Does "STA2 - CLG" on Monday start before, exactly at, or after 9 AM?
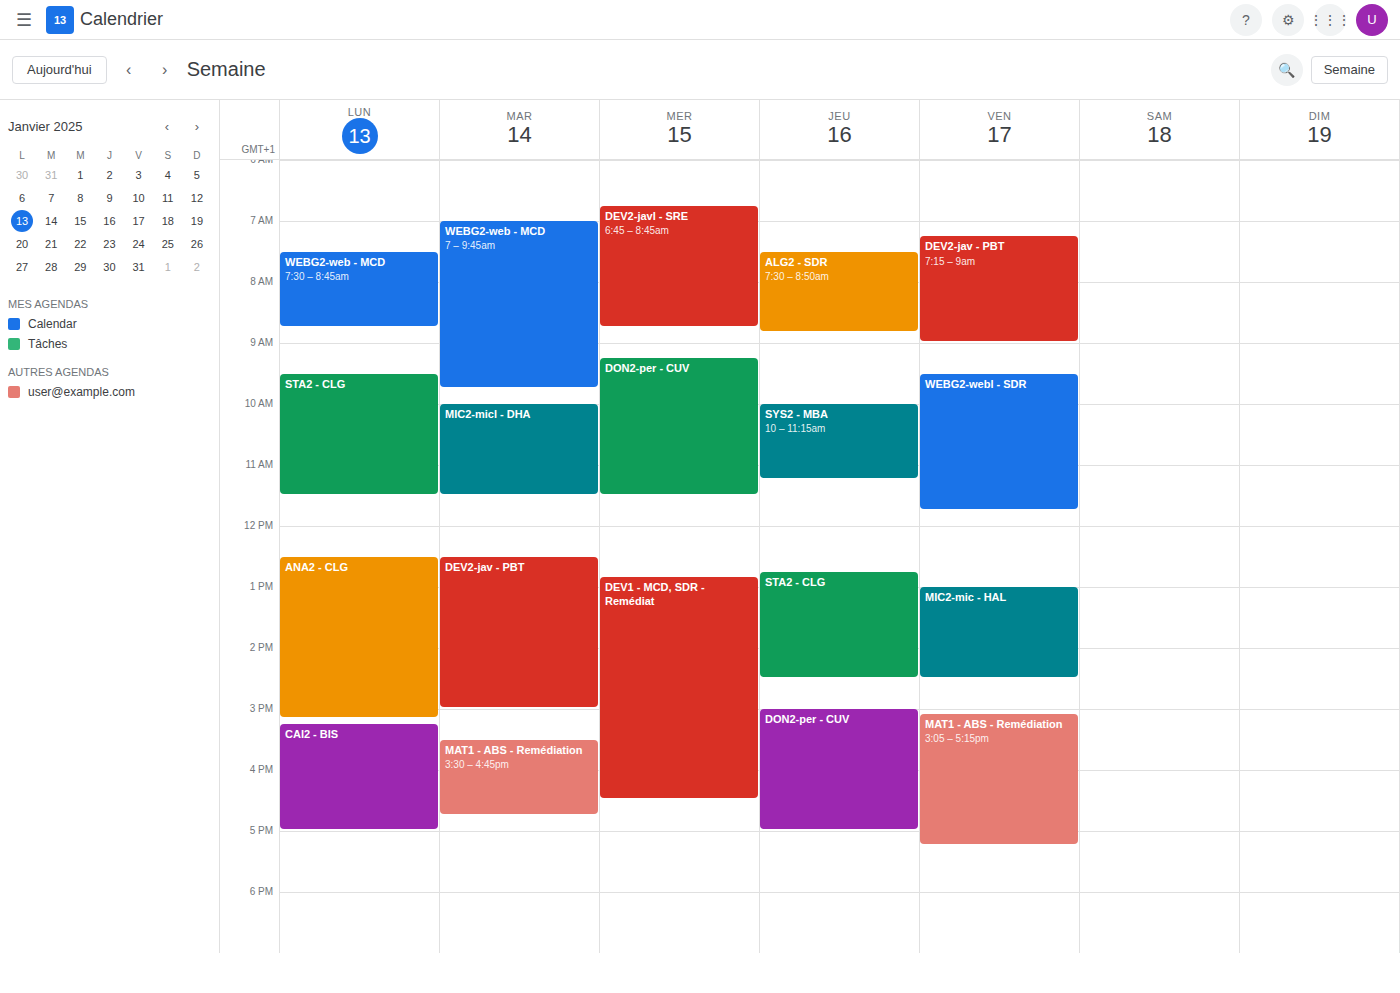
9:30 AM -- after 9 AM, 30 minutes below the 9 AM line.